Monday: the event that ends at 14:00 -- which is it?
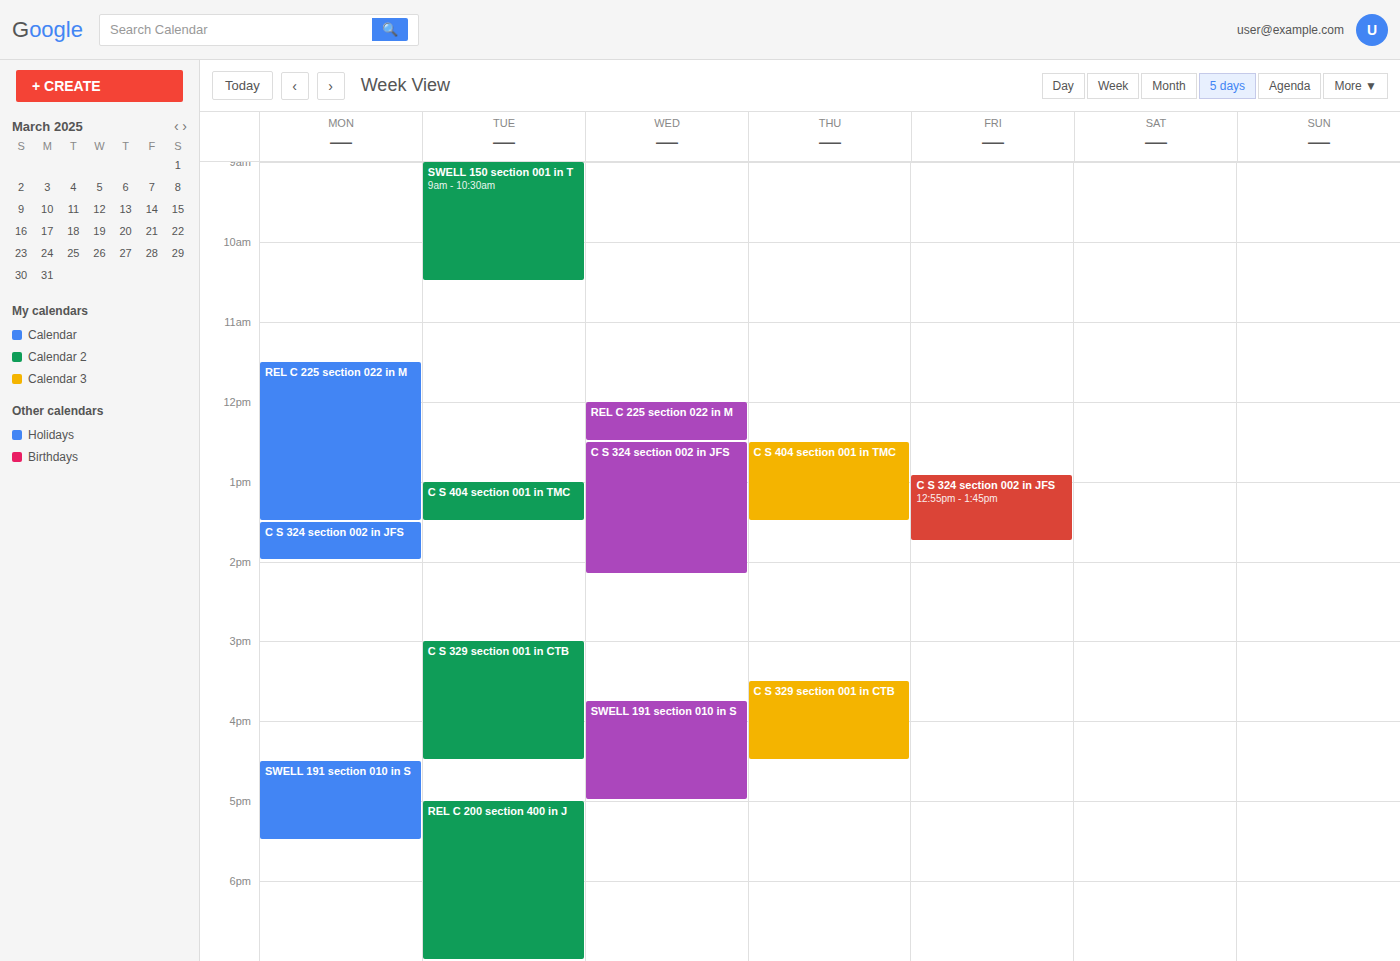
"C S 324 section 002 in JFS"